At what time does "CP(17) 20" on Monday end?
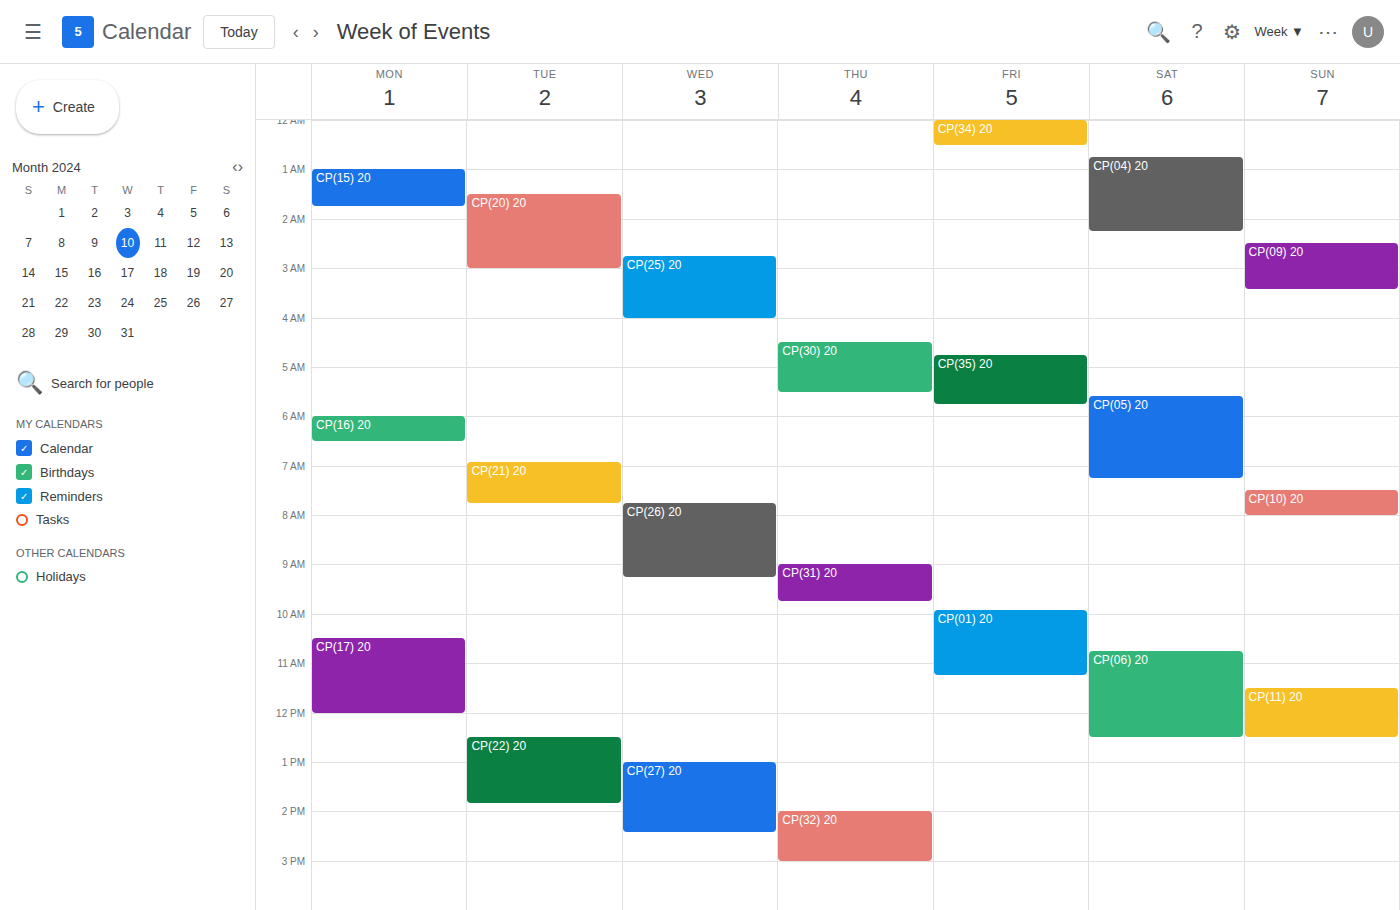
12:00 PM